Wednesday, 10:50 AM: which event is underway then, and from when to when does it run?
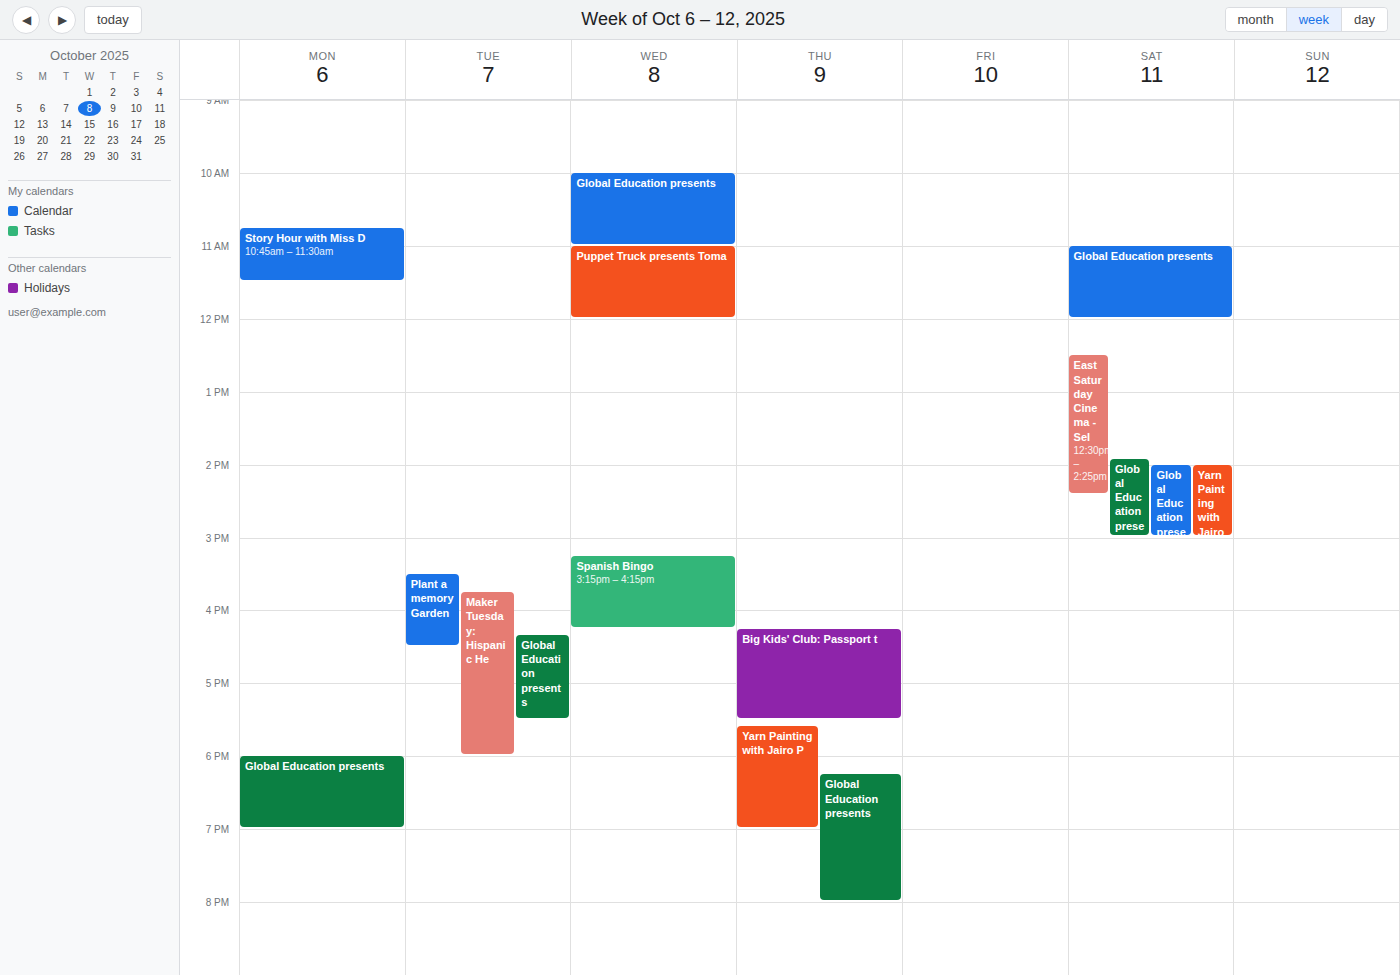
"Global Education presents", 10:00 AM to 11:00 AM